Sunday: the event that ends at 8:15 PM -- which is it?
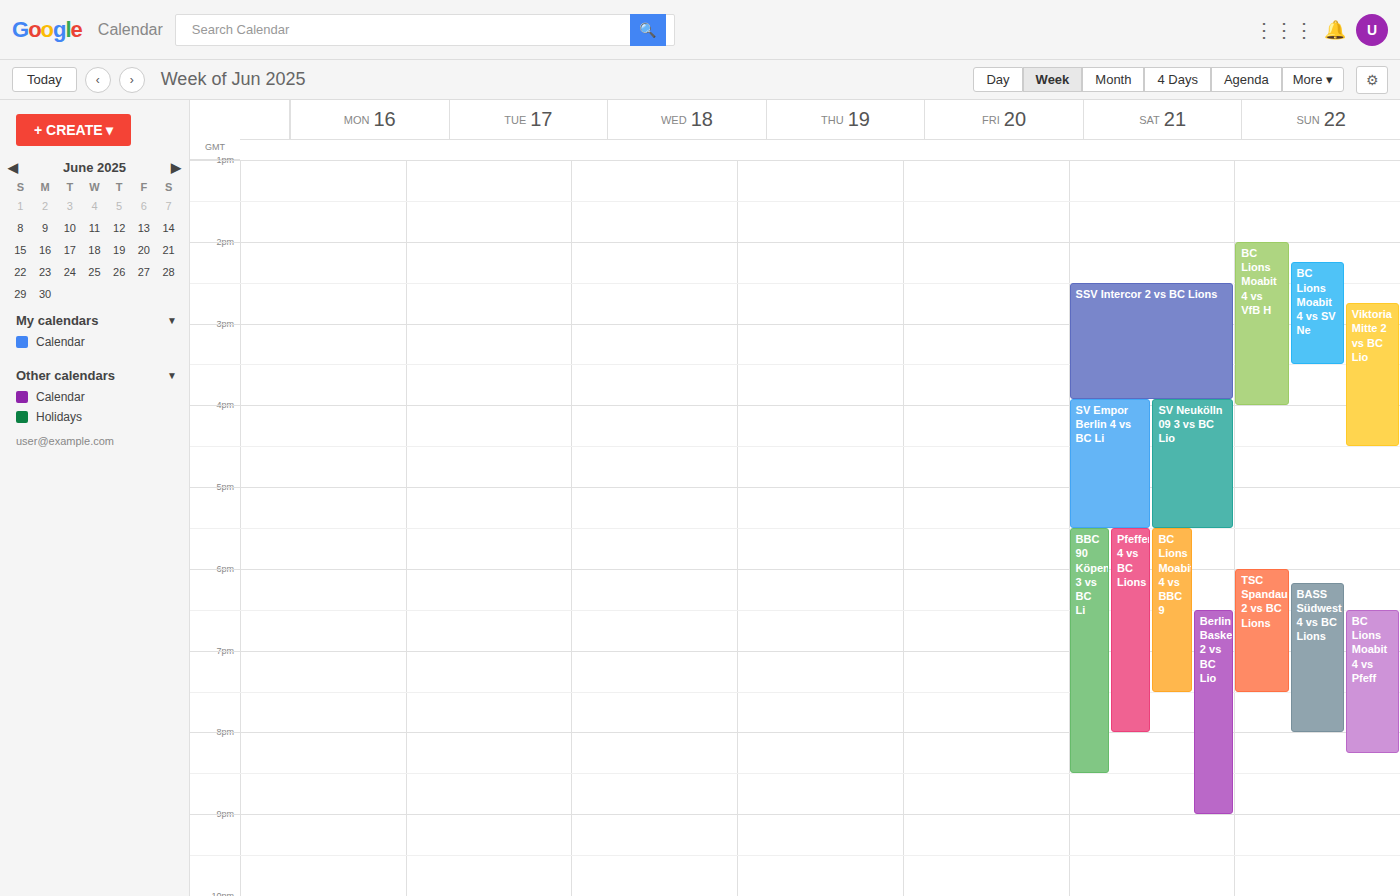
"BC Lions Moabit 4 vs Pfeff"